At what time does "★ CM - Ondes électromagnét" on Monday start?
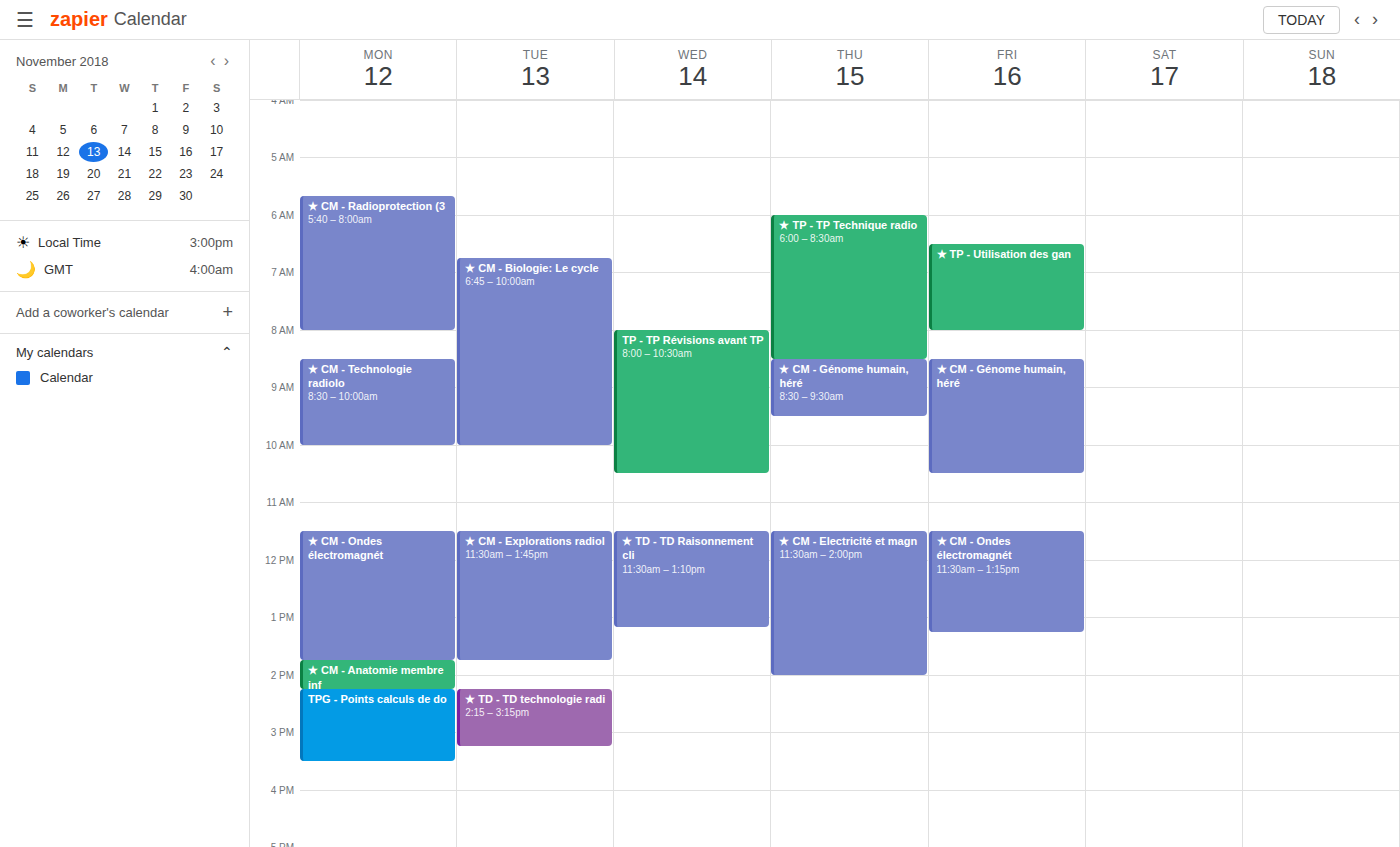
11:30 AM